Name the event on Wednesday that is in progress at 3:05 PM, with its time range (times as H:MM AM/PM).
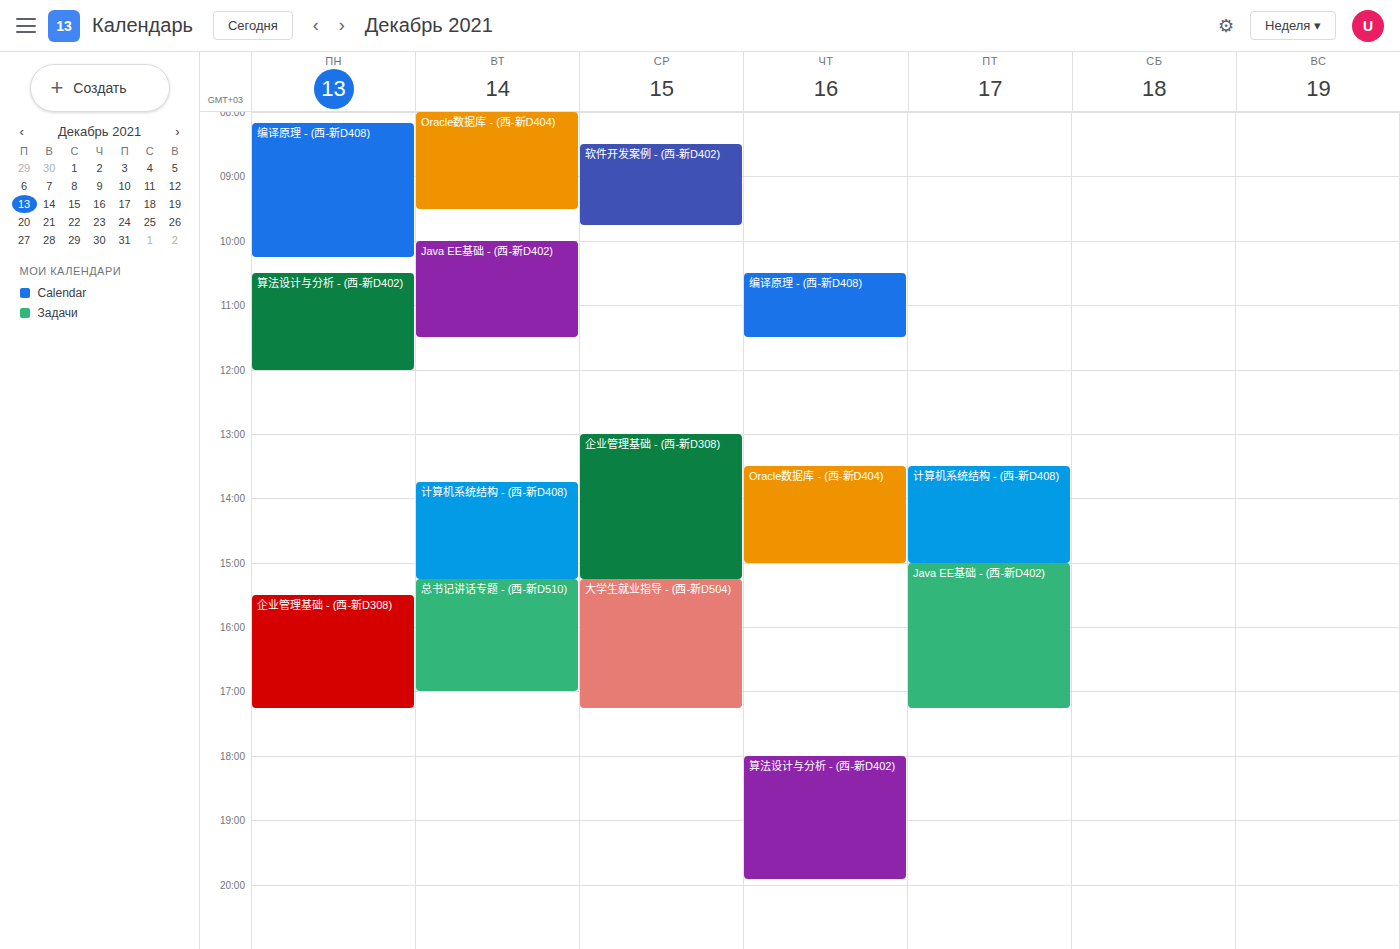
"企业管理基础 - (西-新D308)", 1:00 PM to 3:15 PM